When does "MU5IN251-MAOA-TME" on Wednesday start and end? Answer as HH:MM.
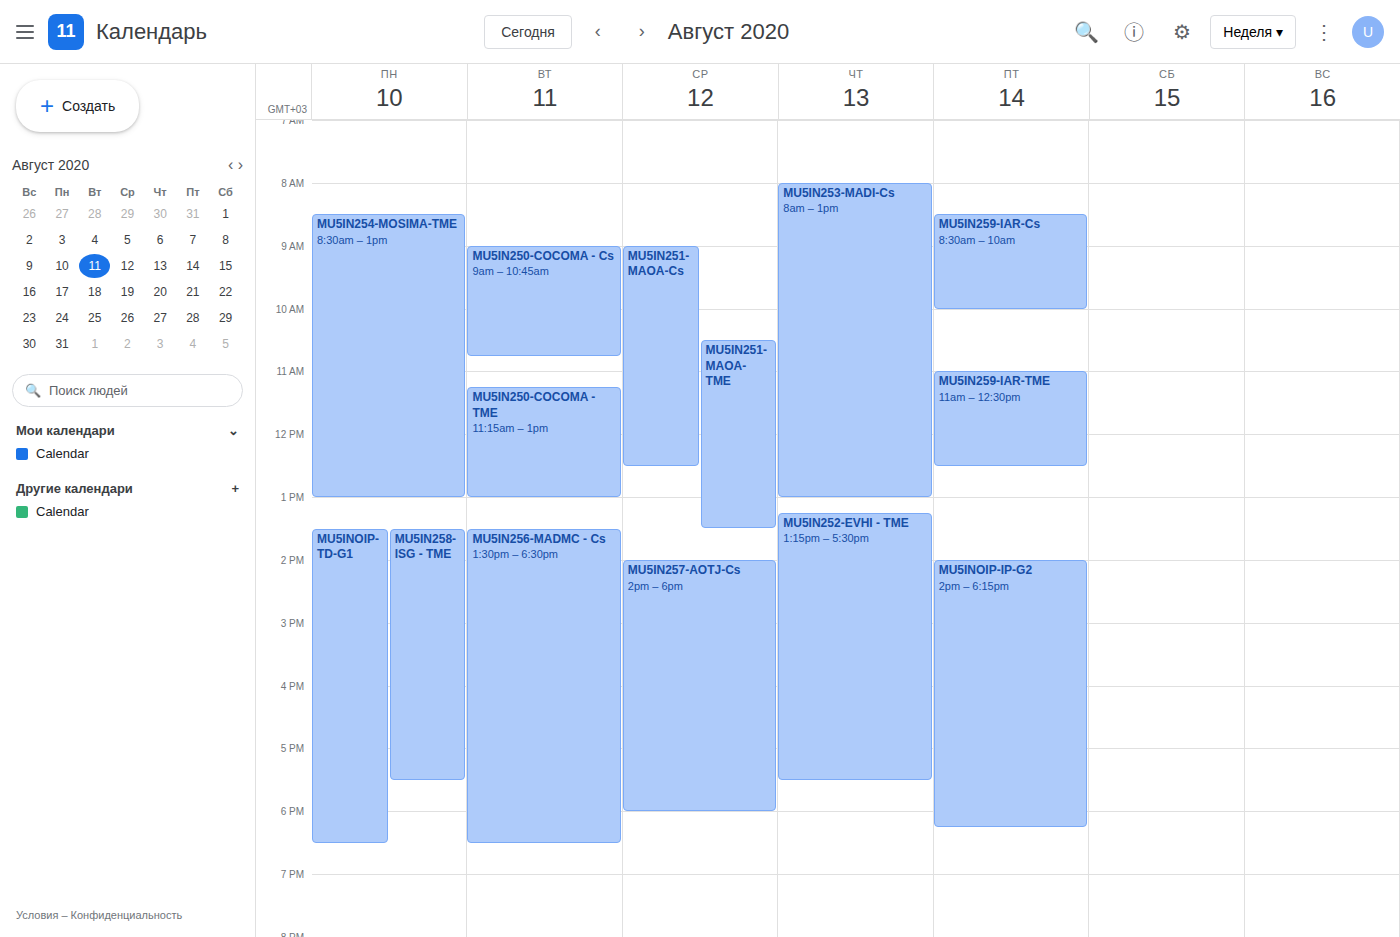
10:30 to 13:30